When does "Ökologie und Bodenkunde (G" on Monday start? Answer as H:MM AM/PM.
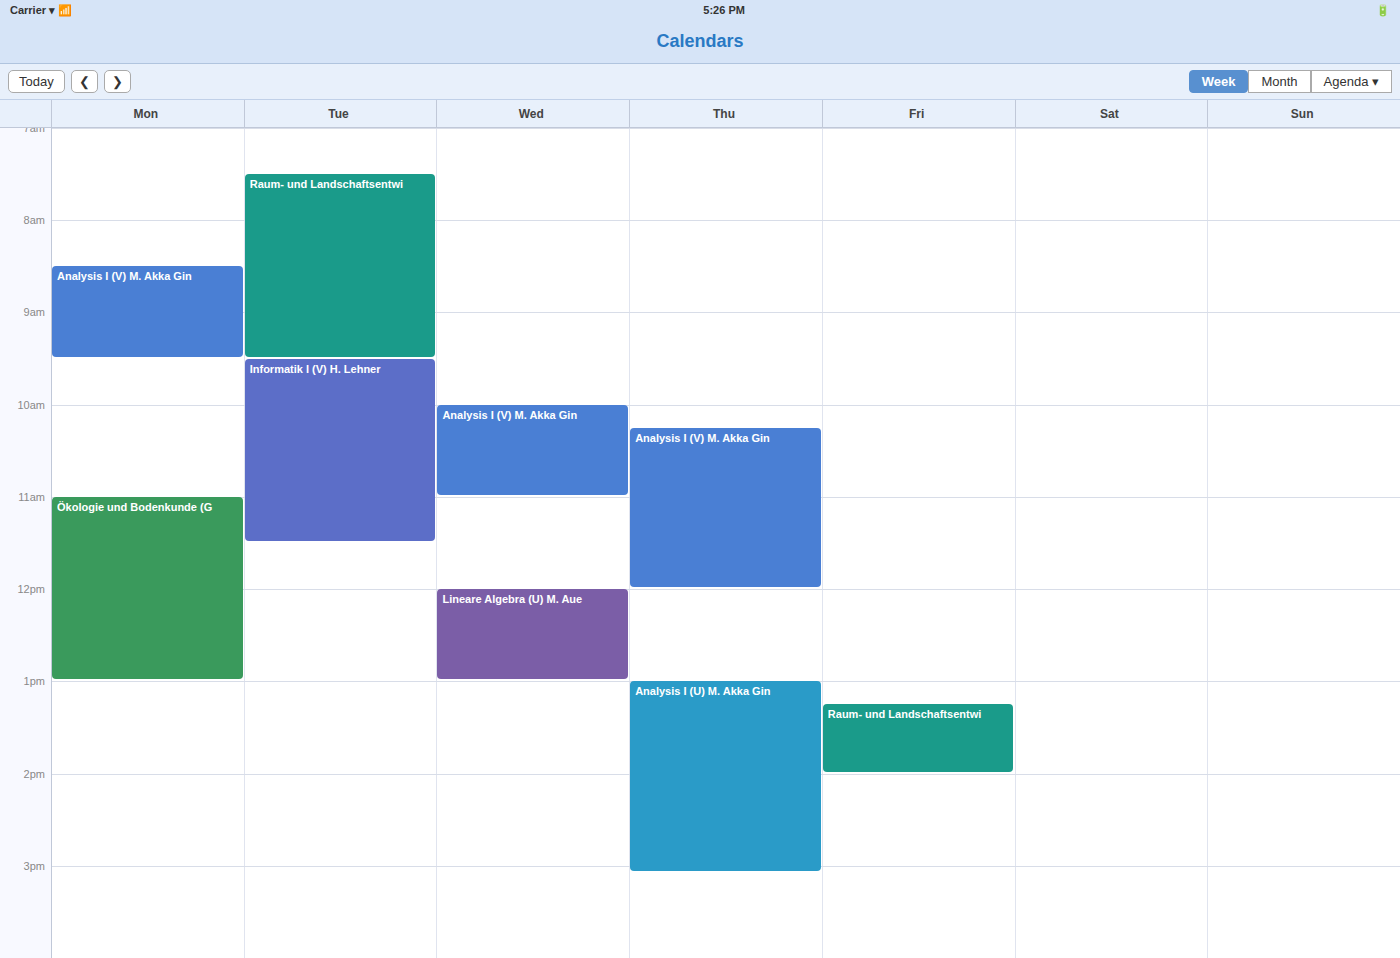
11:00 AM